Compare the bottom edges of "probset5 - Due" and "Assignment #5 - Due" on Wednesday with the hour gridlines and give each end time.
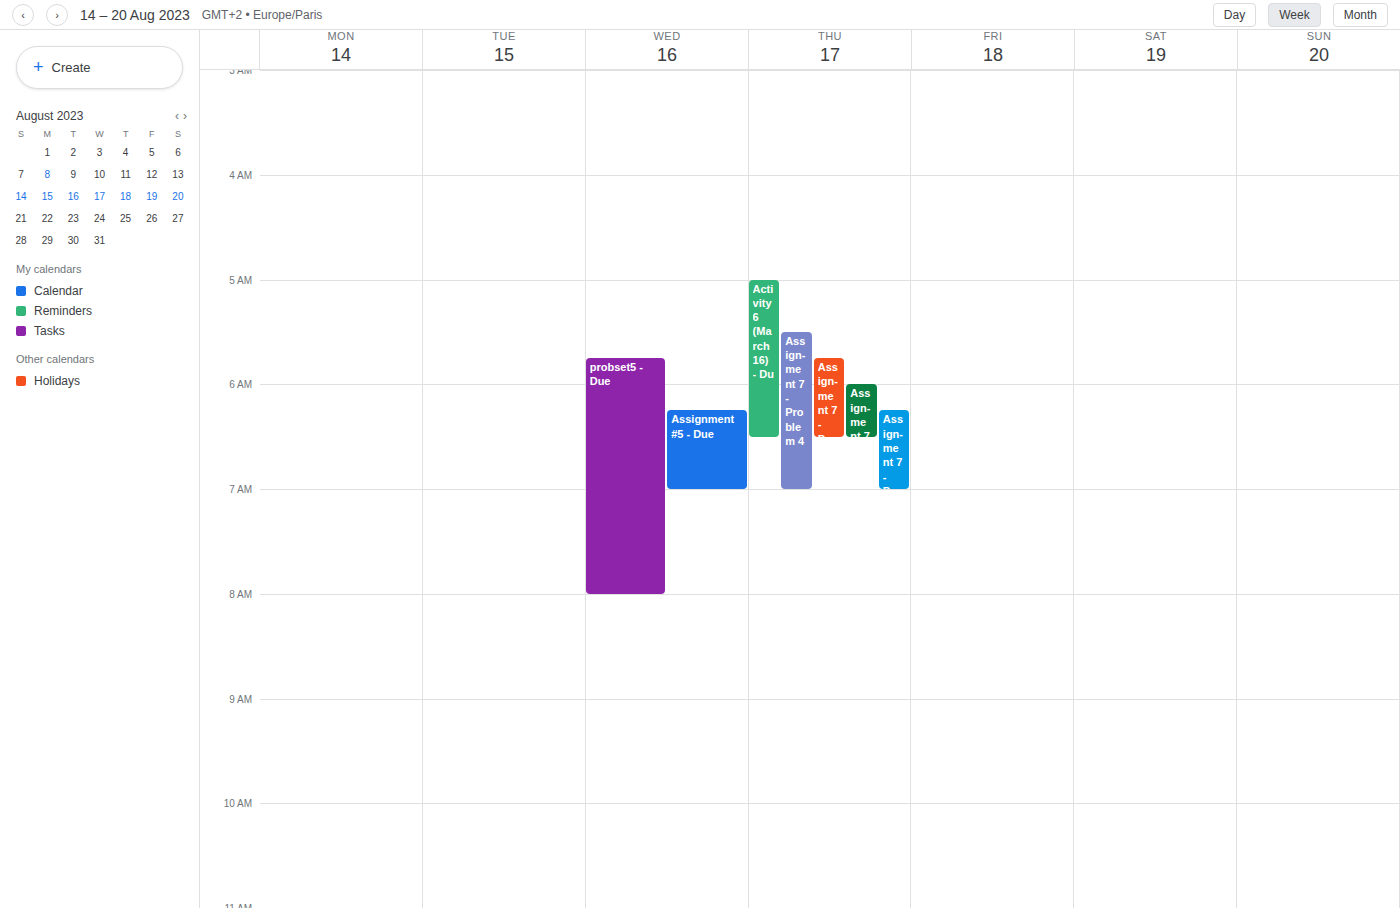
"probset5 - Due": 8:00 AM, exactly on the 8 AM line. "Assignment #5 - Due": 7:00 AM, exactly on the 7 AM line.